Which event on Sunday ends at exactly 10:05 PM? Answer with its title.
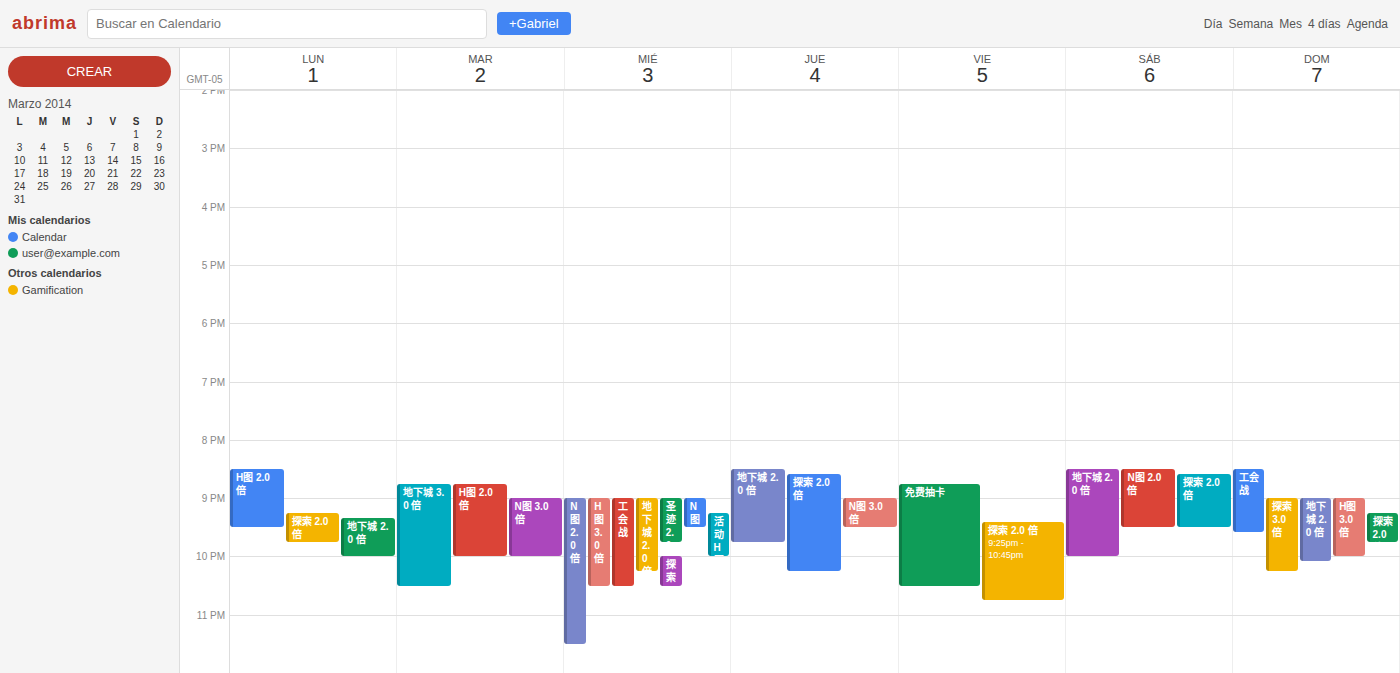
"地下城 2.0 倍"